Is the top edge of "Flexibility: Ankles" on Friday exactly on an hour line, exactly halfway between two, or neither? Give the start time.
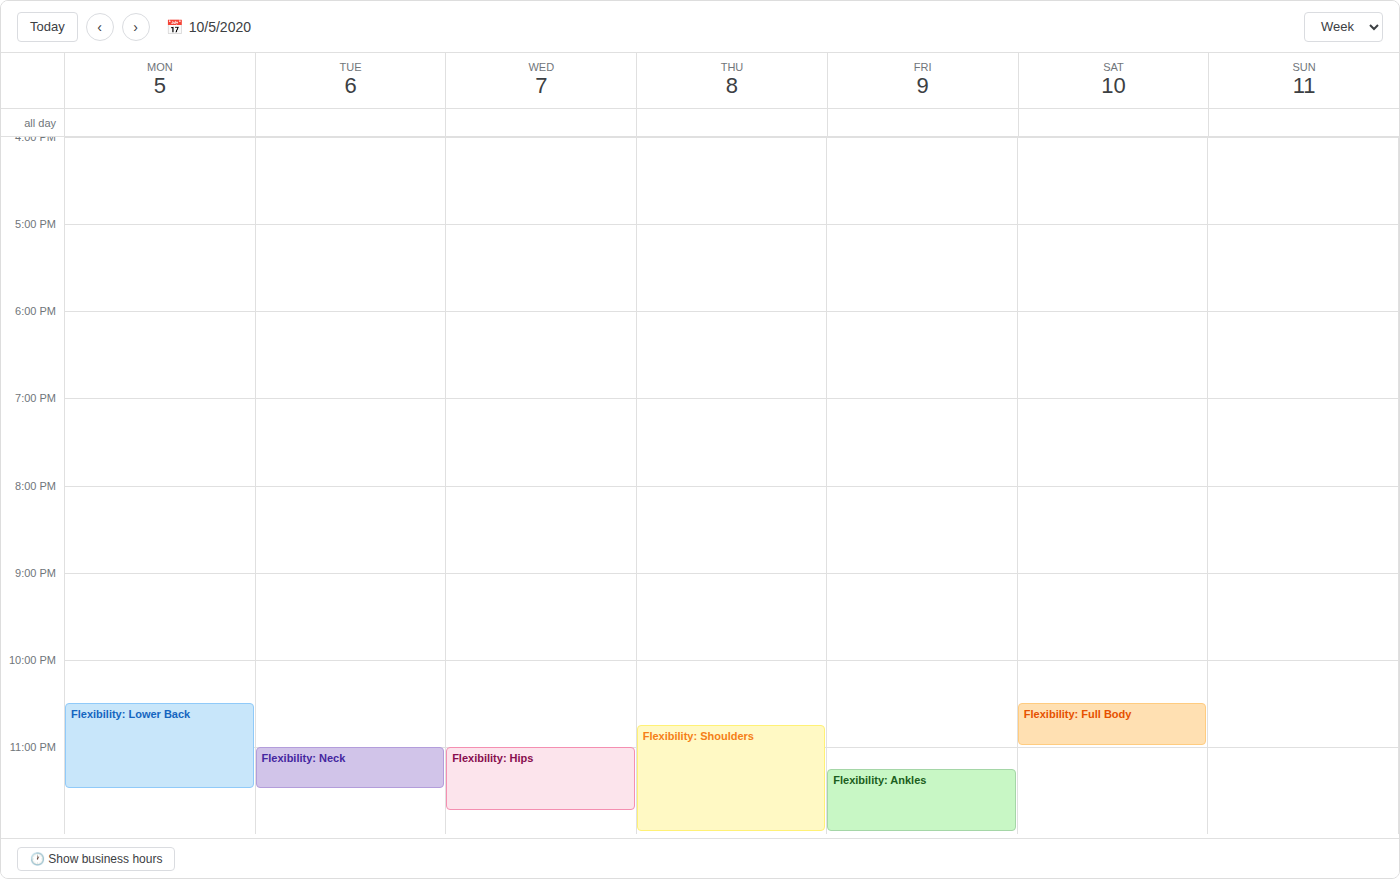
11:15 PM -- neither: a quarter of the way from the 11 PM line to the 12 AM line.